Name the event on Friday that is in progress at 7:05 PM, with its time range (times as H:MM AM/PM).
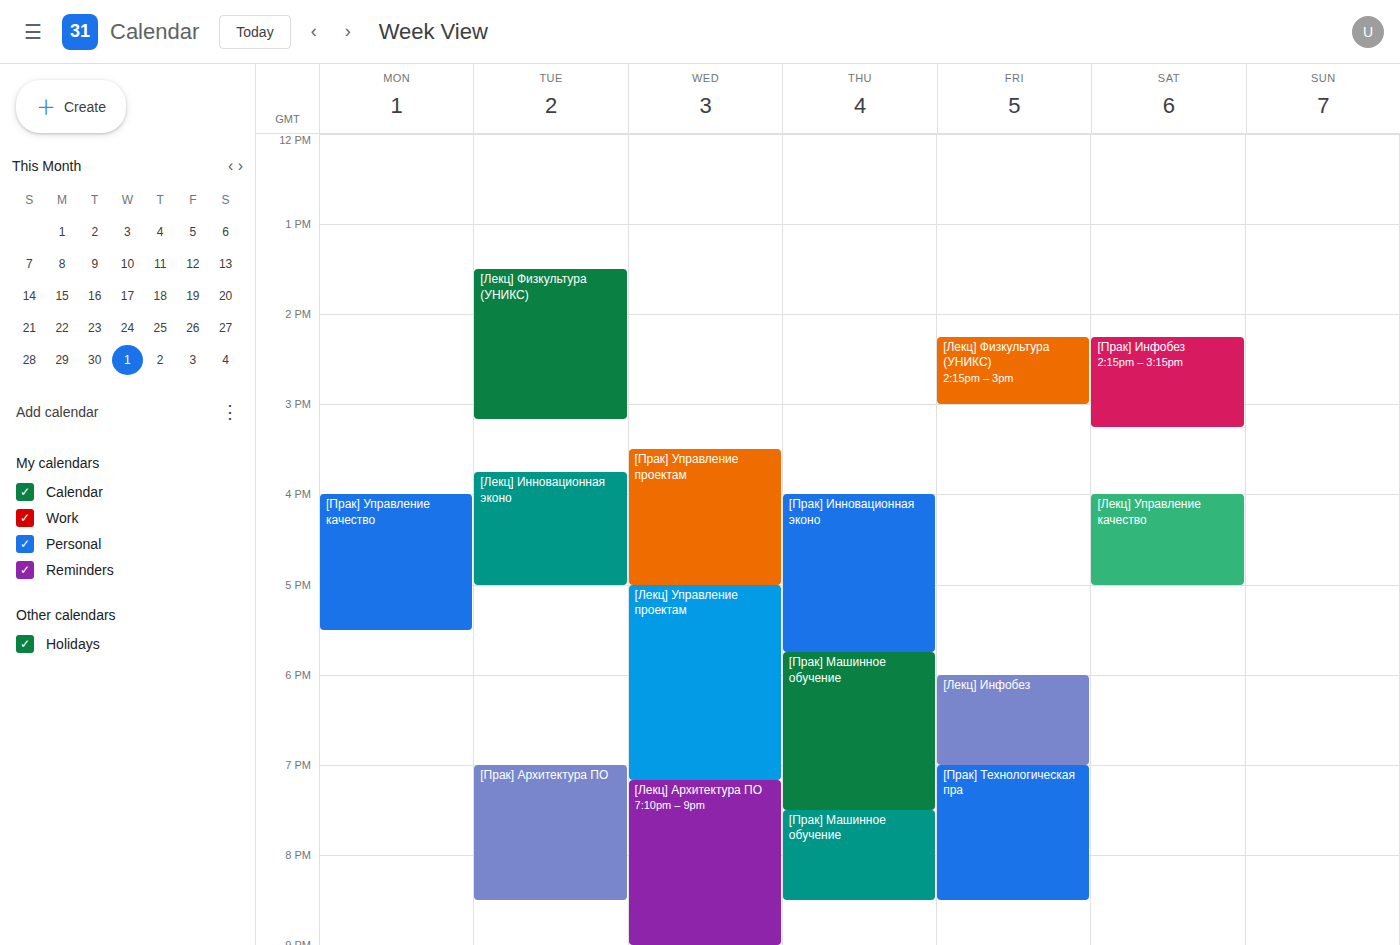
"[Прак] Технологическая пра", 7:00 PM to 8:30 PM